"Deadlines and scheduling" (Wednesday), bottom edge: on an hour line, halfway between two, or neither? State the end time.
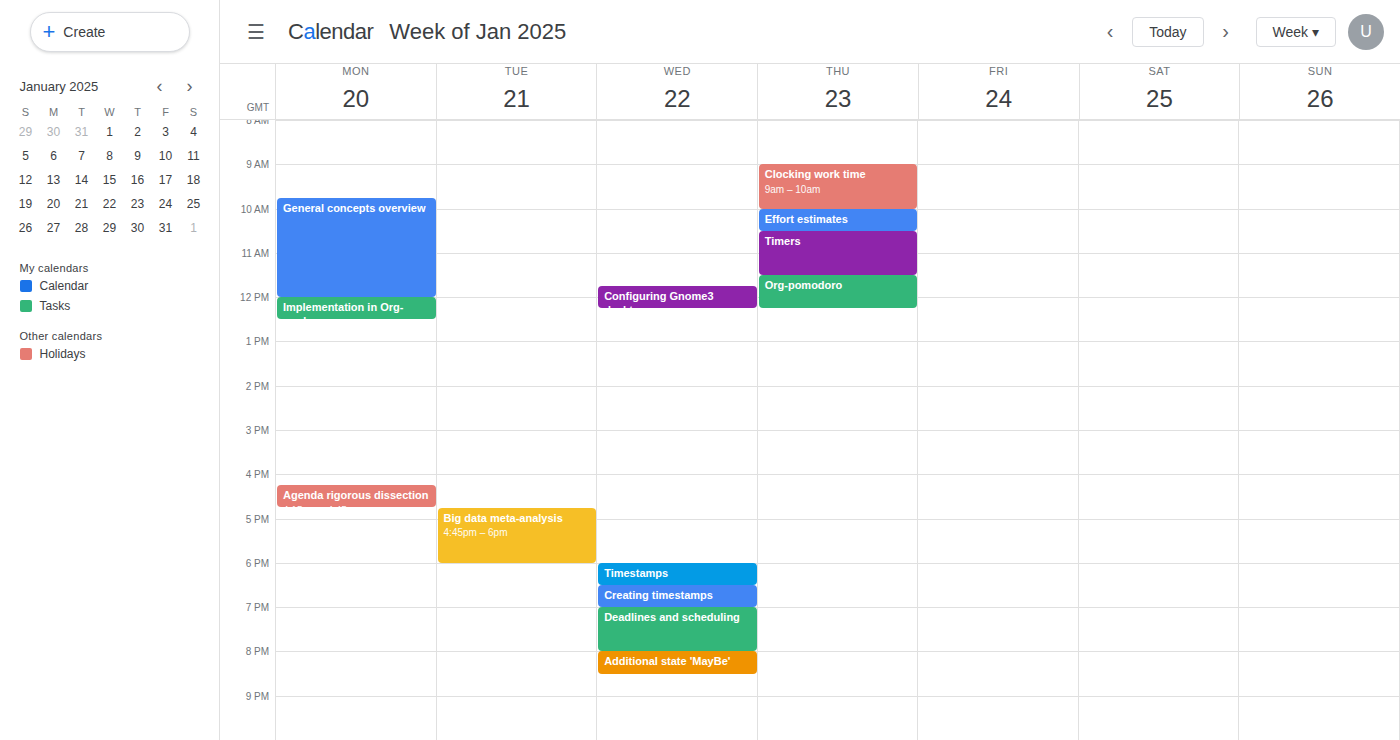
8:00 PM -- exactly on the 8 PM line.